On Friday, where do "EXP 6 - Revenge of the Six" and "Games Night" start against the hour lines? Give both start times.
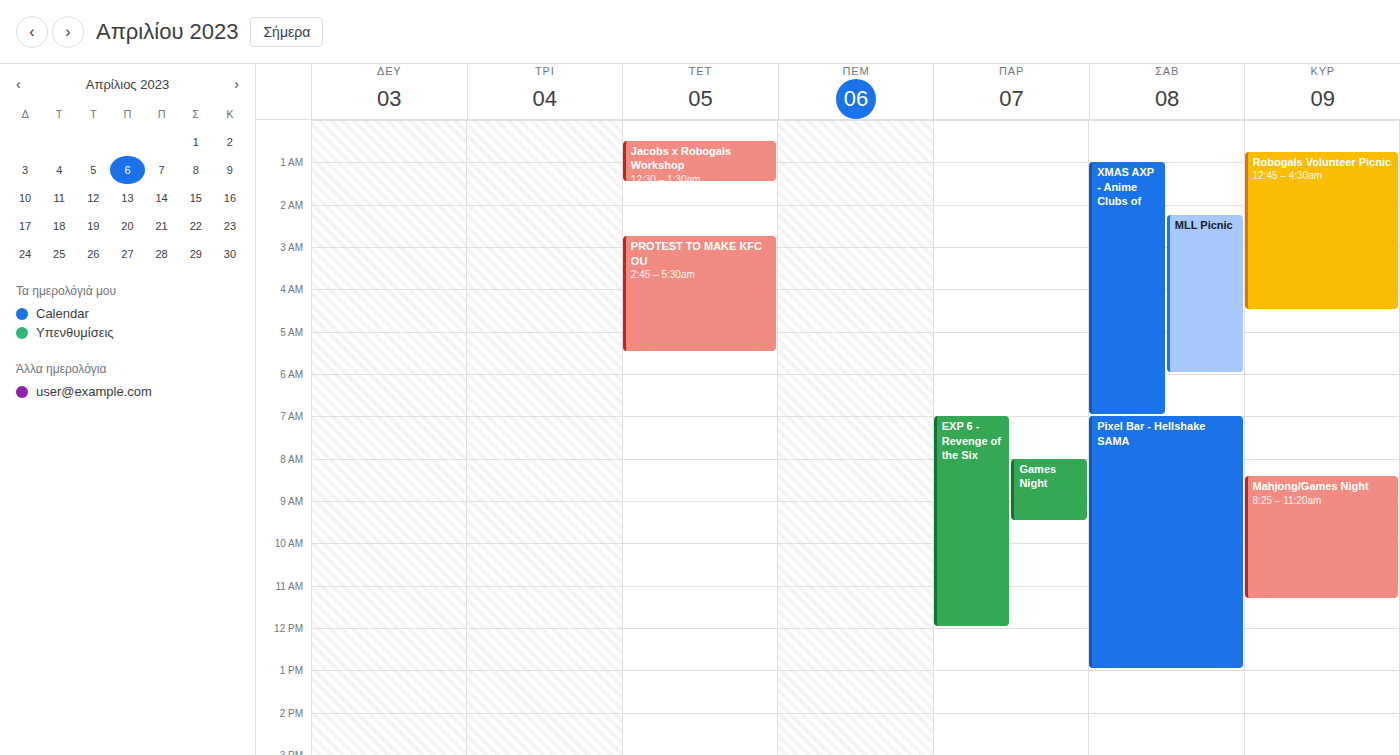
"EXP 6 - Revenge of the Six": 7:00 AM, exactly on the 7 AM line. "Games Night": 8:00 AM, exactly on the 8 AM line.